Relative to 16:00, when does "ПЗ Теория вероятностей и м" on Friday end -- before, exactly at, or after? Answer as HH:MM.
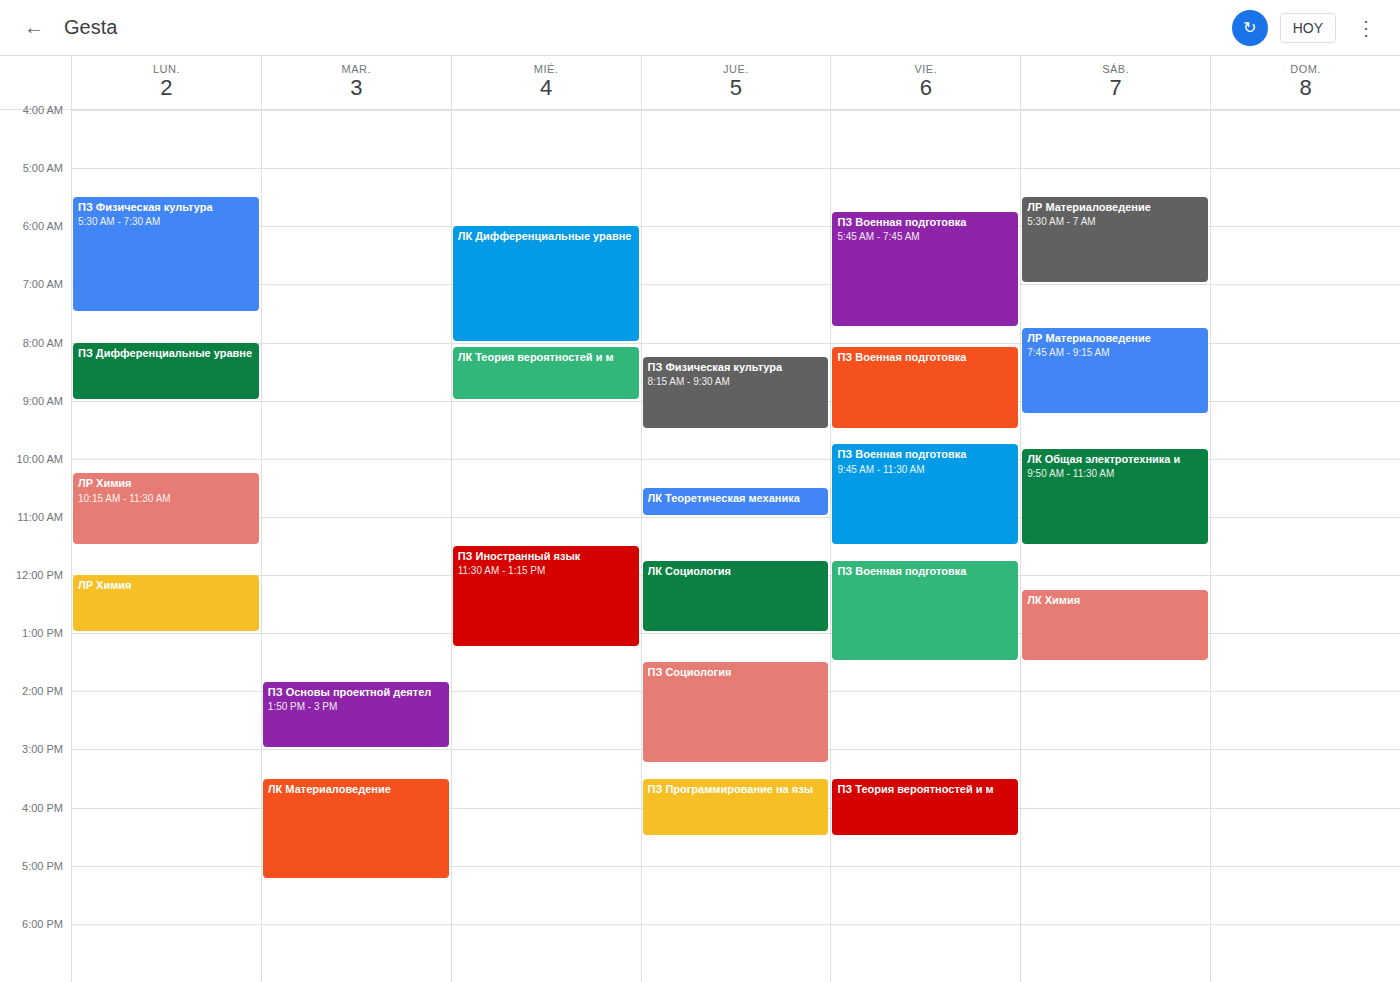
16:30 -- after 16:00, 30 minutes below the 16:00 line.